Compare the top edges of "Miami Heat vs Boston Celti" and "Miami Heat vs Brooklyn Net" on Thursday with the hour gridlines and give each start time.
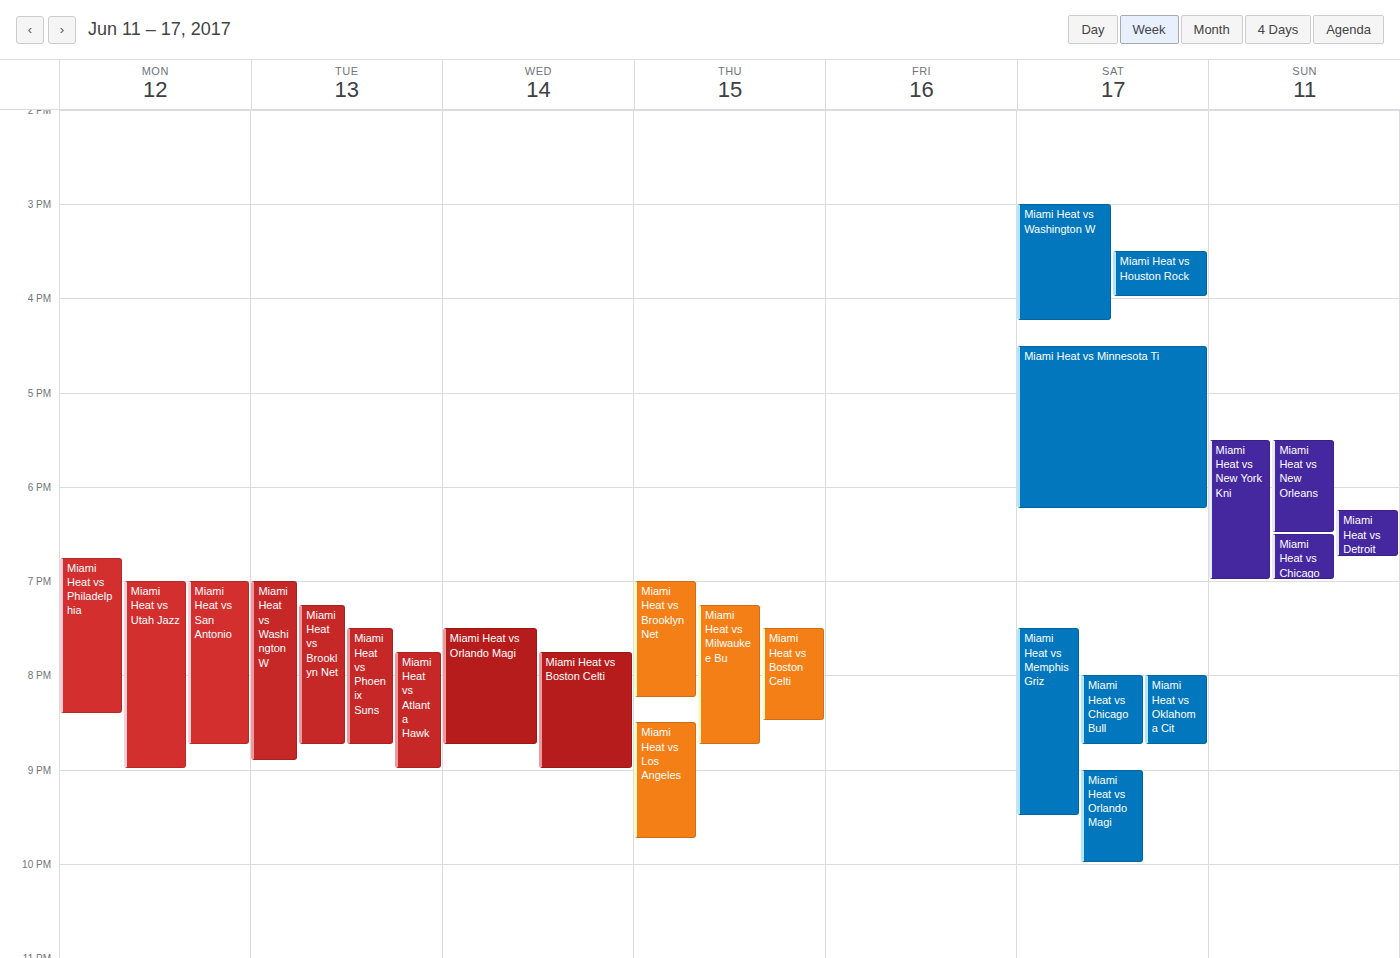
"Miami Heat vs Boston Celti": 19:30, halfway between the 19:00 and 20:00 lines. "Miami Heat vs Brooklyn Net": 19:00, exactly on the 19:00 line.